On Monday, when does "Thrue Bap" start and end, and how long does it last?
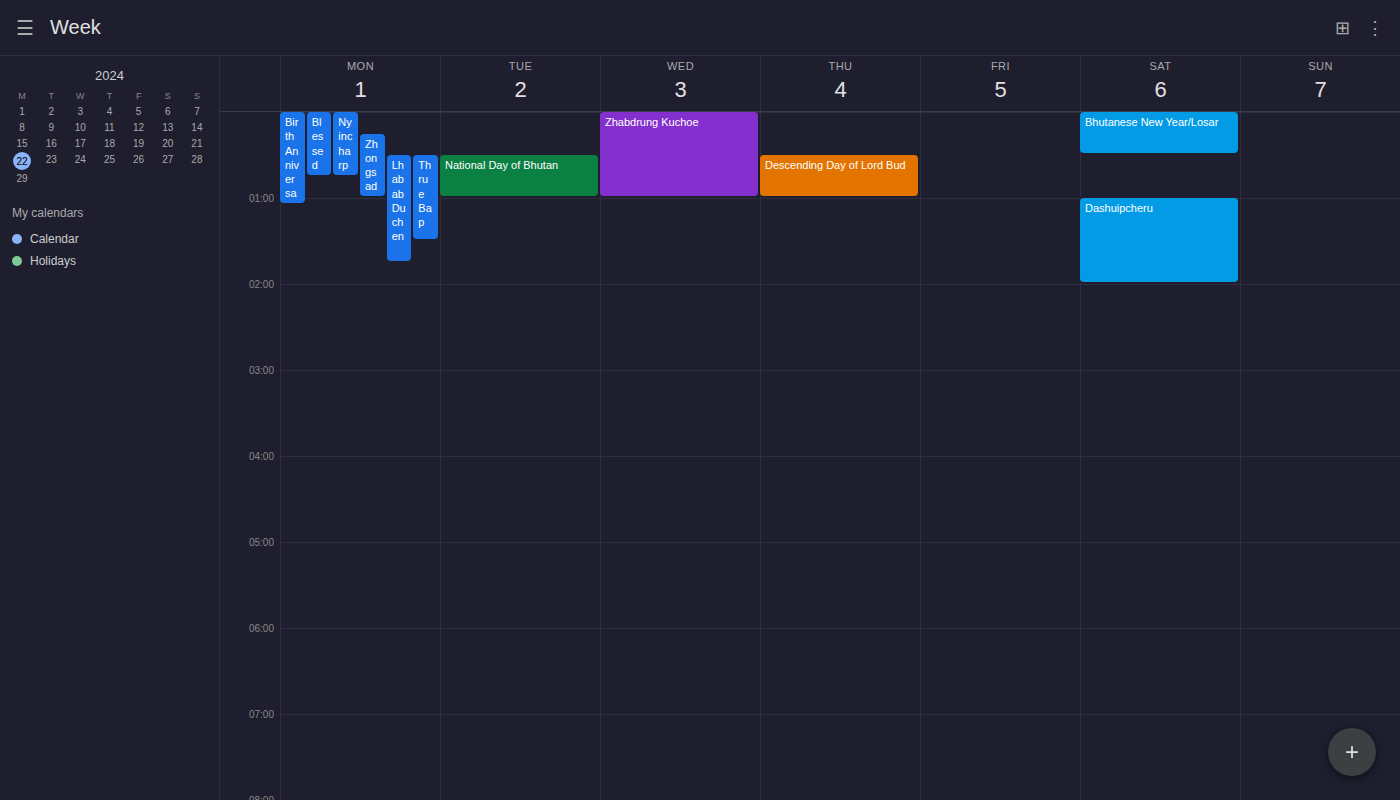
12:30 AM to 1:30 AM, 1 hour